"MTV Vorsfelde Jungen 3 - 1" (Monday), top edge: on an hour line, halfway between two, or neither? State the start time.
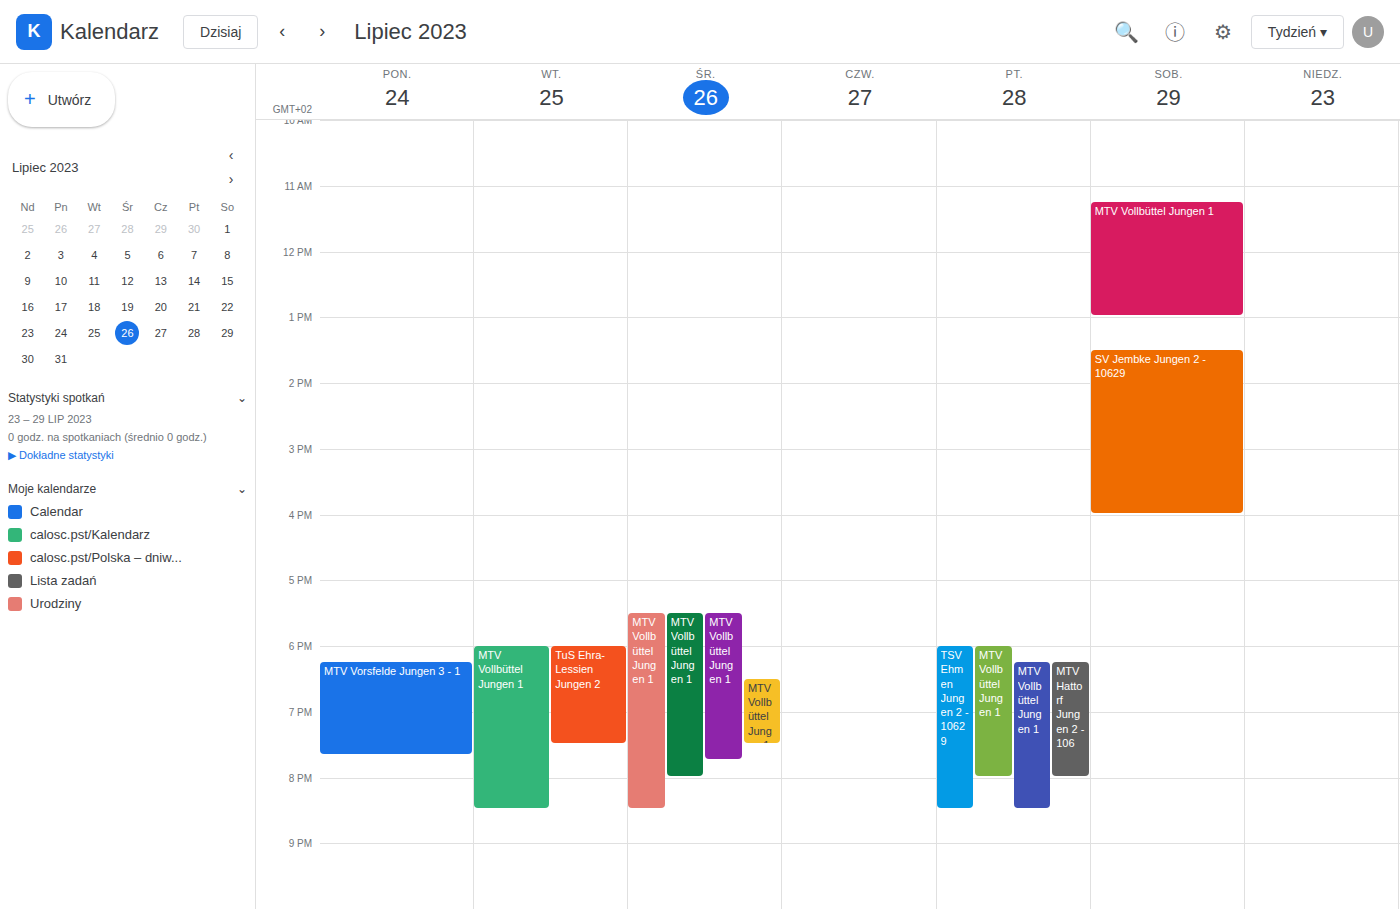
6:15 PM -- neither: a quarter of the way from the 6 PM line to the 7 PM line.